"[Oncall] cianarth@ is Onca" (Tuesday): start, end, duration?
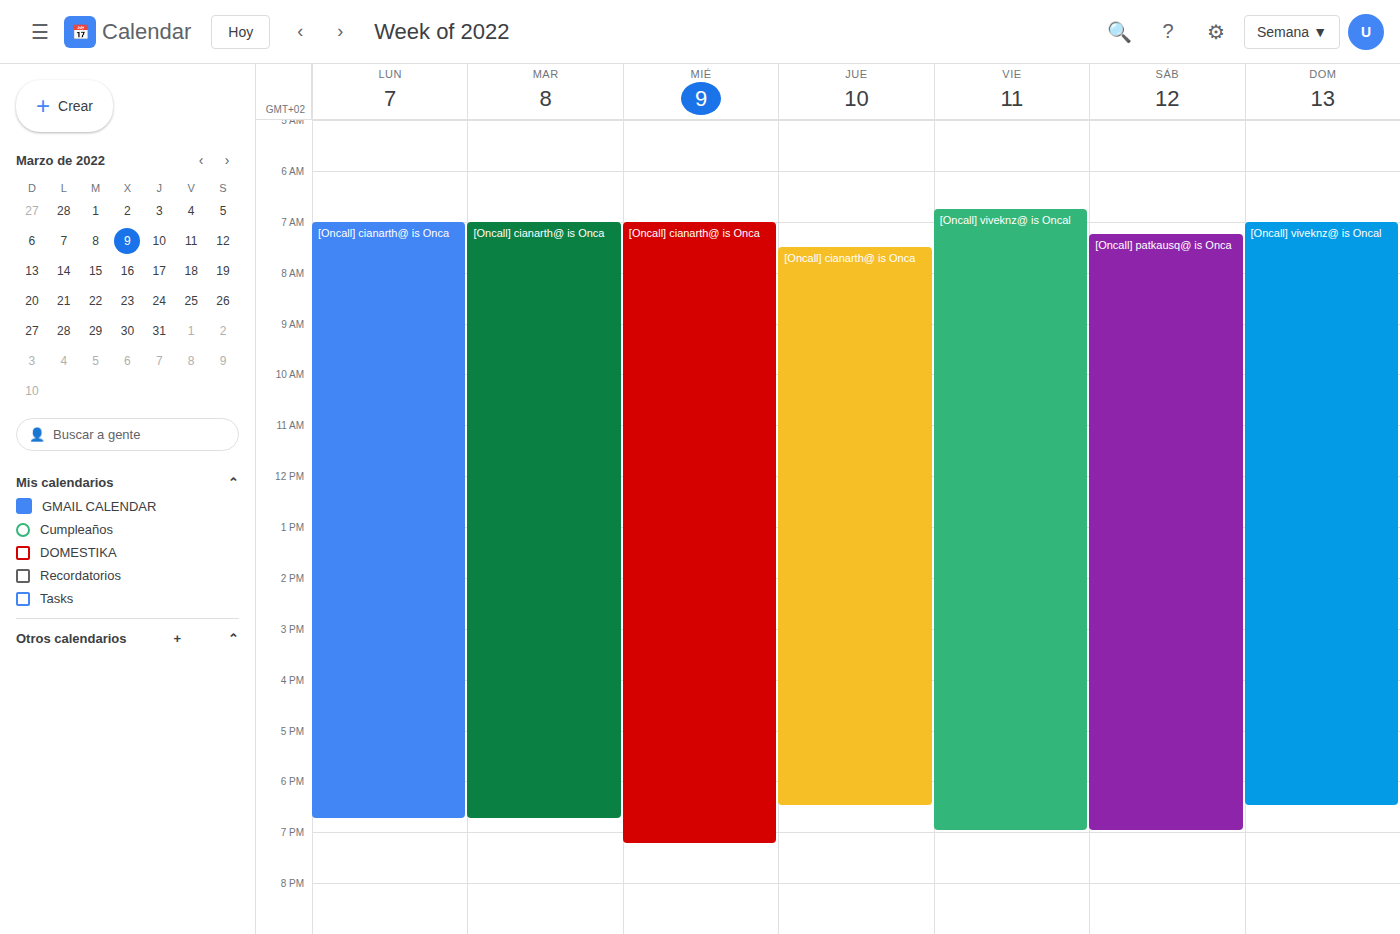
7:00 AM to 6:45 PM, 11 hours 45 minutes